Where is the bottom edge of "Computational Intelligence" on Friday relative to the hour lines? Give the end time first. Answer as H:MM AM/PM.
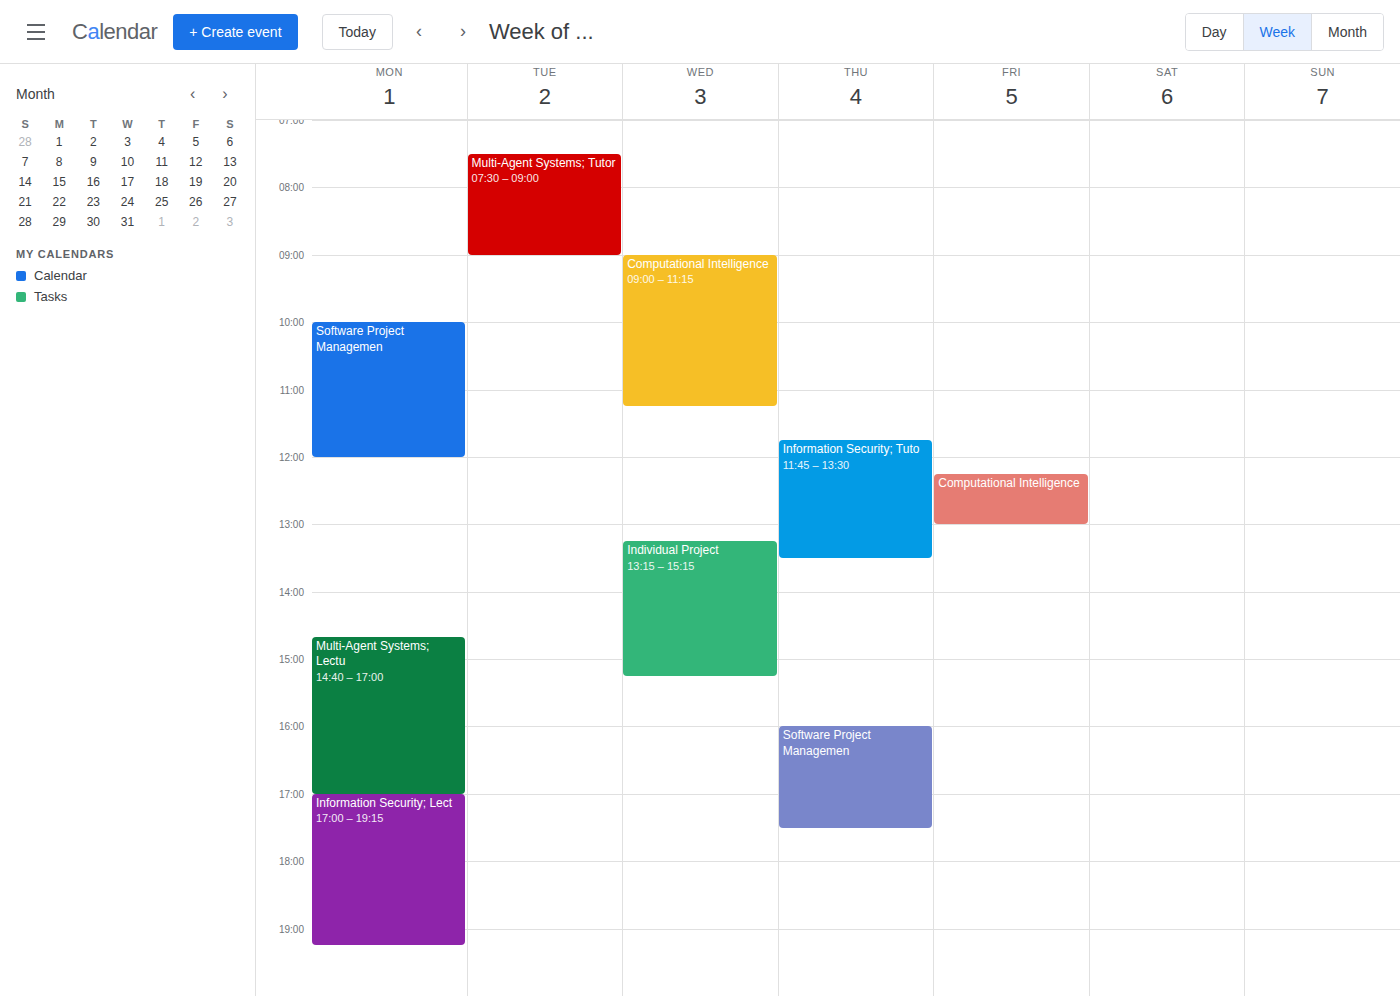
1:00 PM -- exactly on the 1 PM line.